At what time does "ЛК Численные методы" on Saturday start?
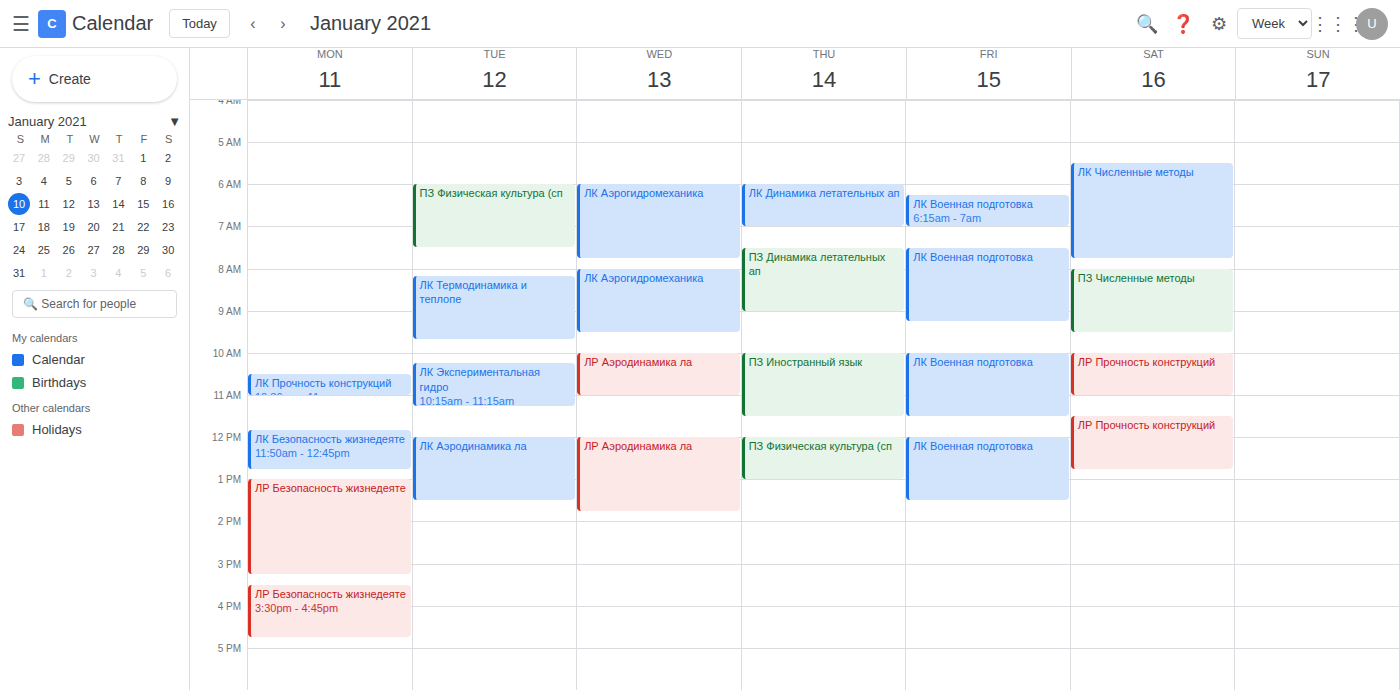
05:30